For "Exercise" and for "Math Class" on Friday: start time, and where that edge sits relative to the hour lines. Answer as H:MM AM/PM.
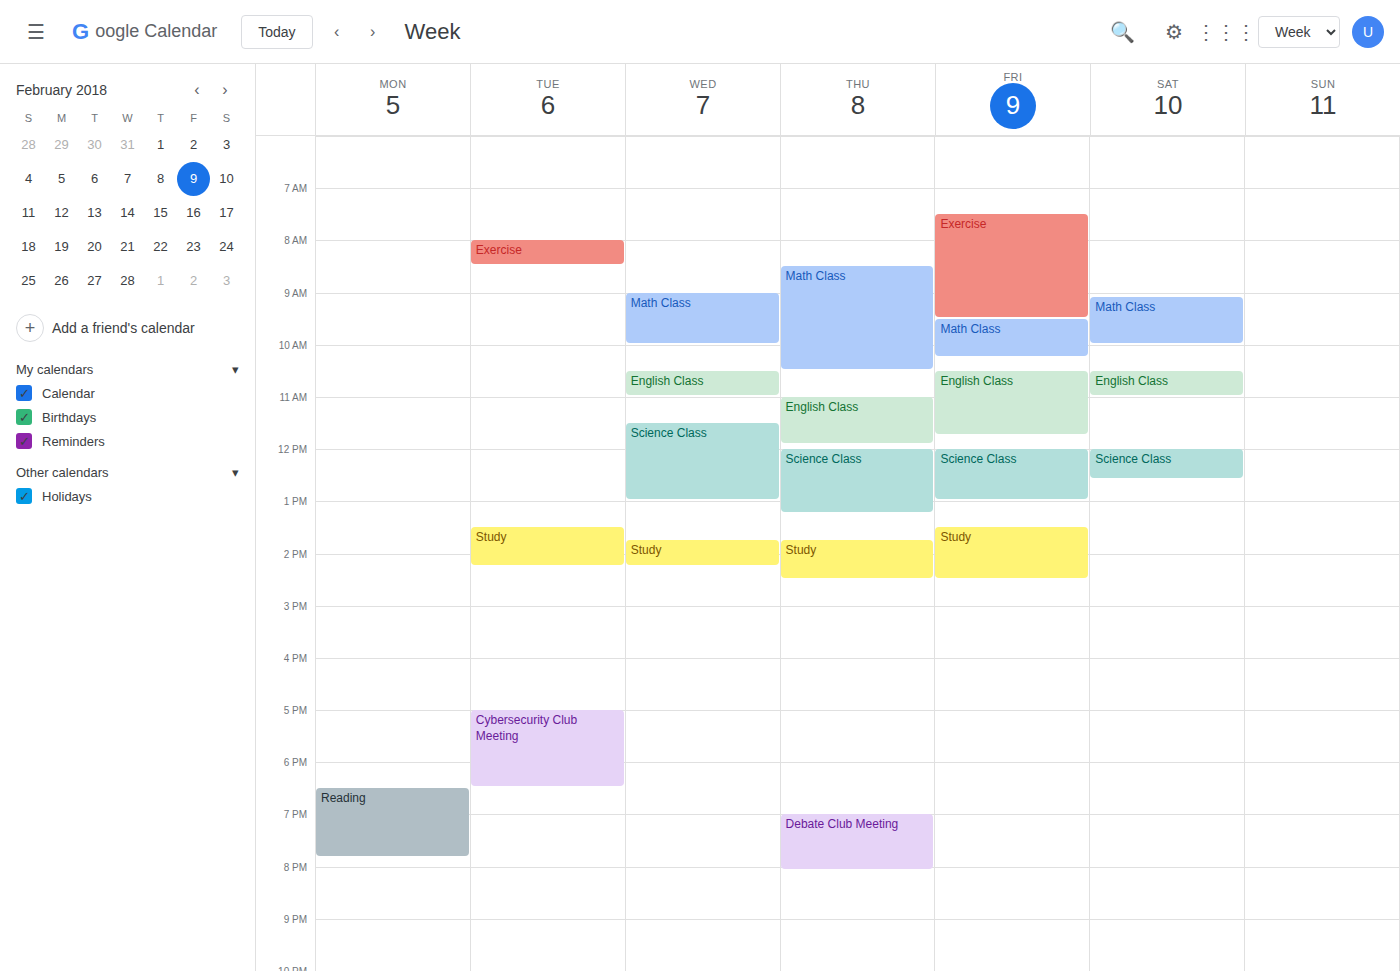
"Exercise": 7:30 AM, halfway between the 7 AM and 8 AM lines. "Math Class": 9:30 AM, halfway between the 9 AM and 10 AM lines.